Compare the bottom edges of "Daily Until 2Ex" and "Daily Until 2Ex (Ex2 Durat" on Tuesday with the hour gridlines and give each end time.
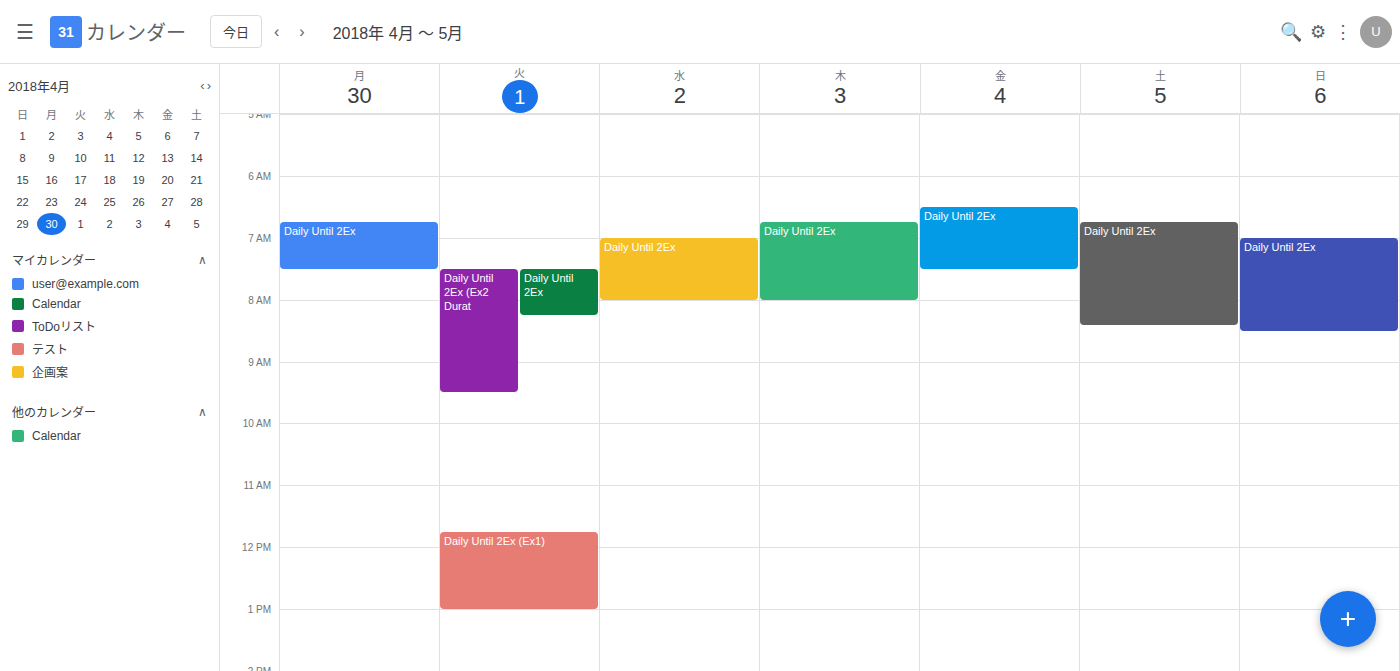
"Daily Until 2Ex": 08:15, neither: a quarter of the way from the 08:00 line to the 09:00 line. "Daily Until 2Ex (Ex2 Durat": 09:30, halfway between the 09:00 and 10:00 lines.